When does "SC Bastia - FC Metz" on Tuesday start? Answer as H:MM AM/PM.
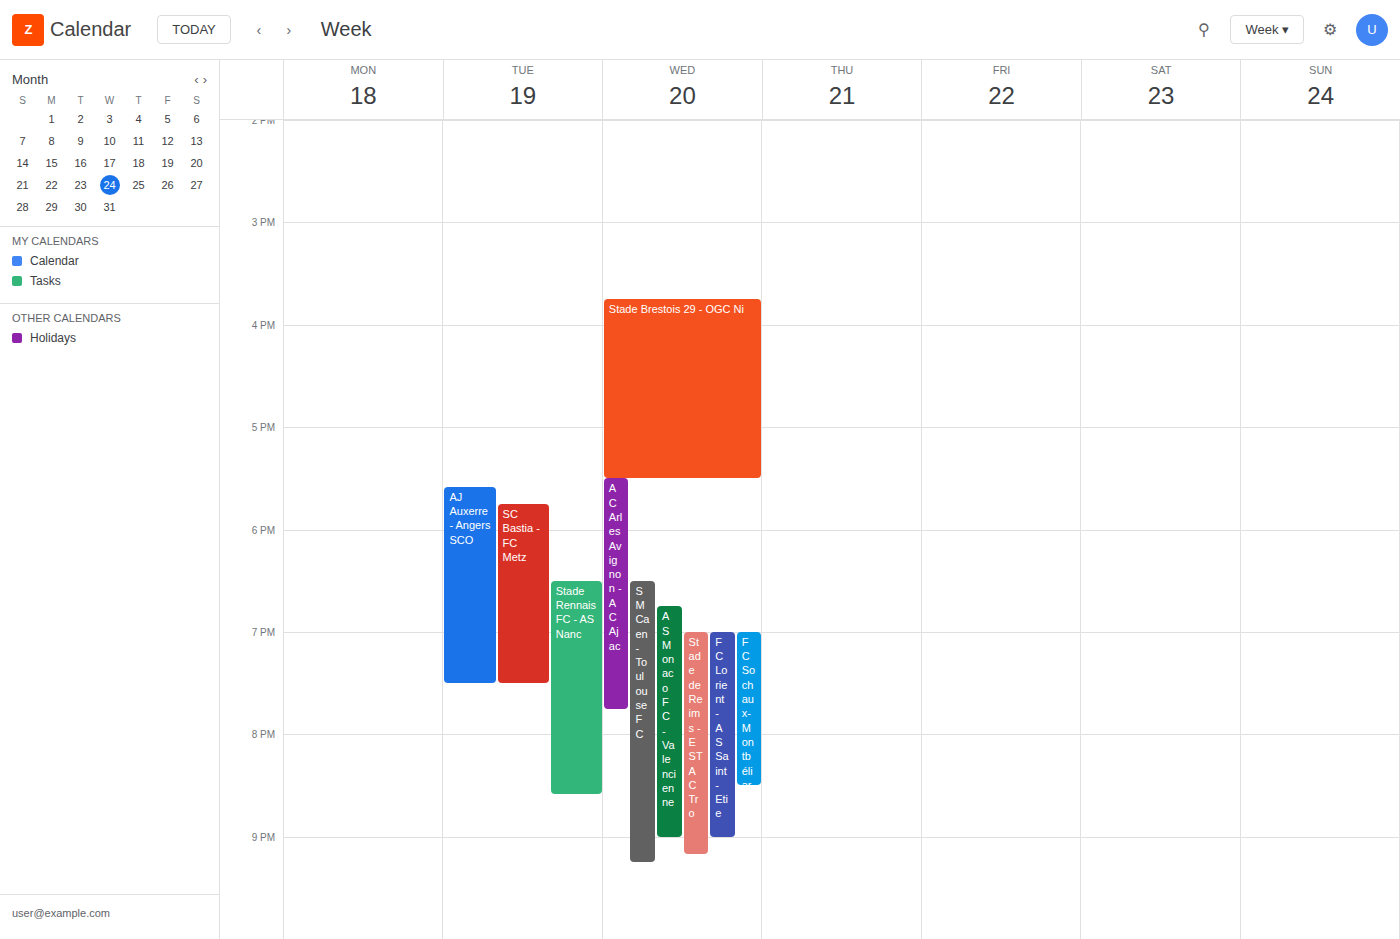
5:45 PM